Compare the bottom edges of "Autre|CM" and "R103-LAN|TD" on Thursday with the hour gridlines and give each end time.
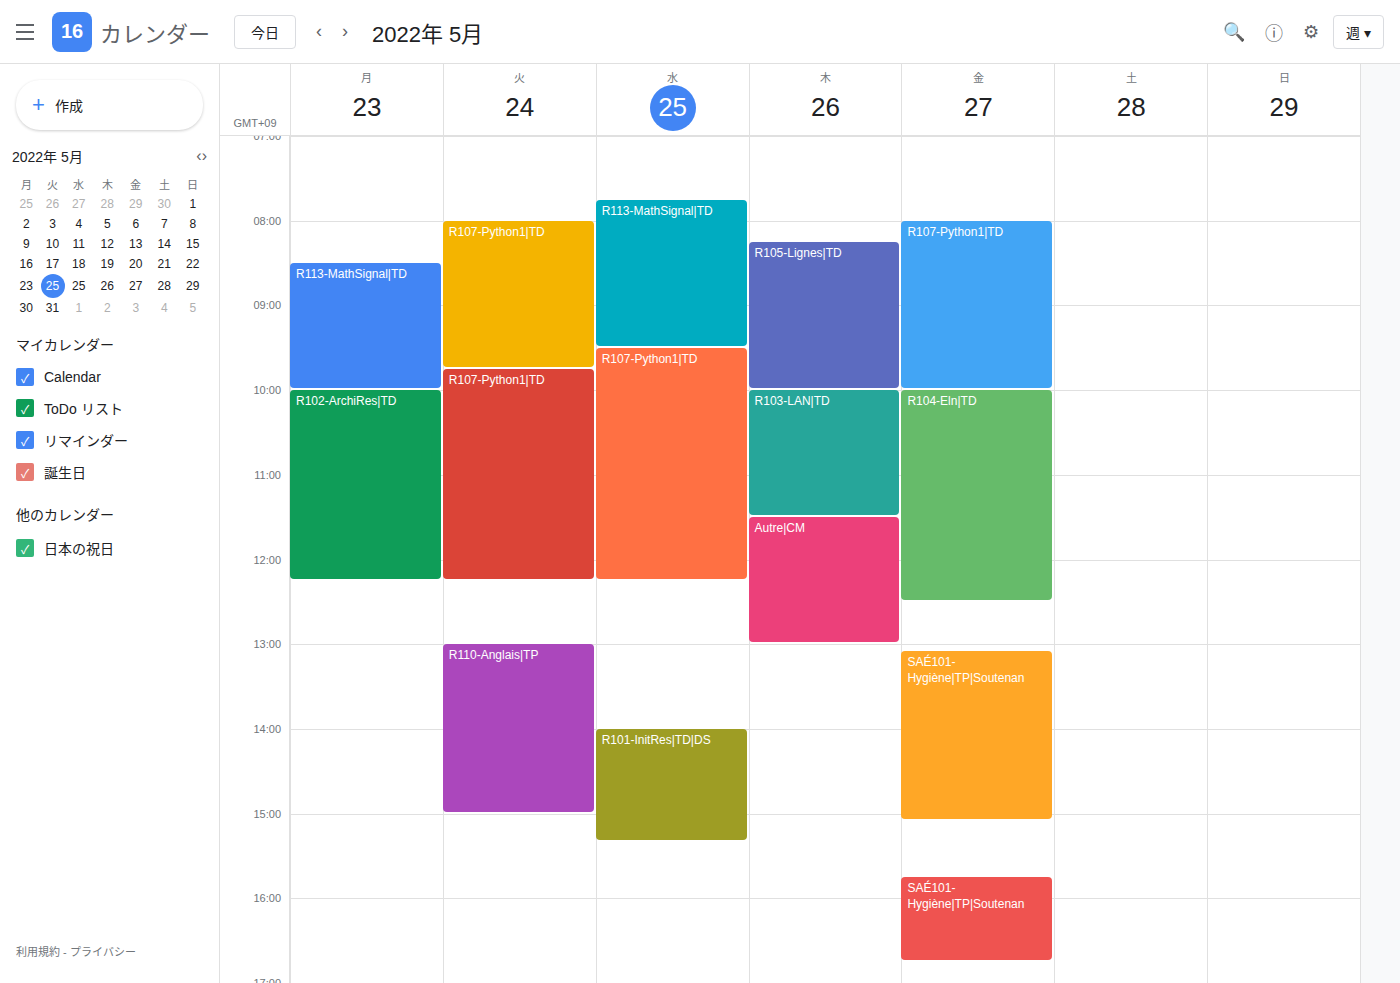
"Autre|CM": 1:00 PM, exactly on the 1 PM line. "R103-LAN|TD": 11:30 AM, halfway between the 11 AM and 12 PM lines.